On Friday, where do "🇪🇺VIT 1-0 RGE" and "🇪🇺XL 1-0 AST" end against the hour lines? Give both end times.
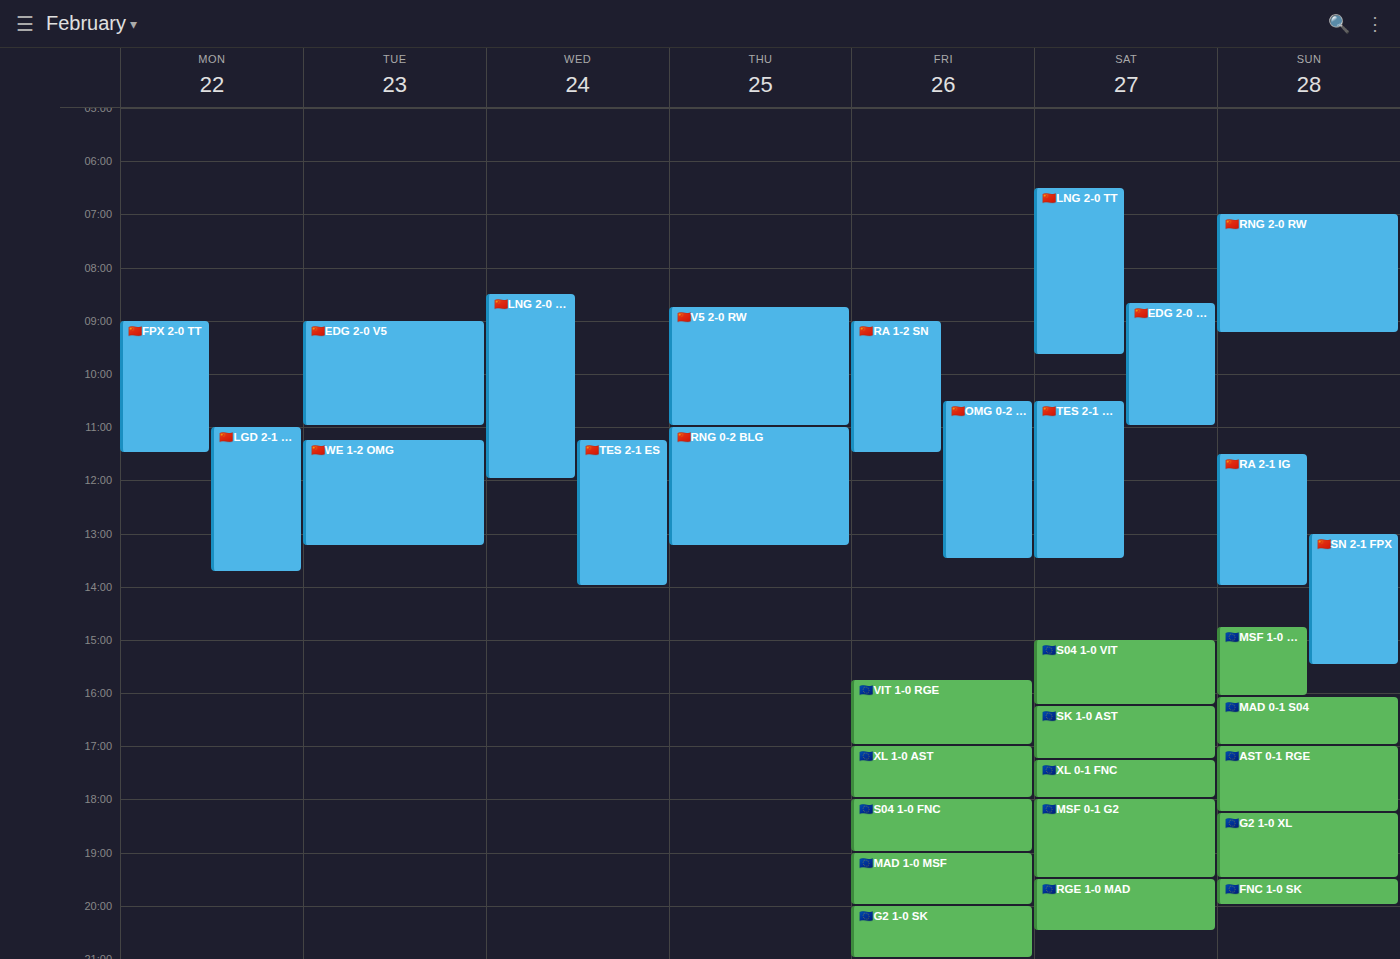
"🇪🇺VIT 1-0 RGE": 5:00 PM, exactly on the 5 PM line. "🇪🇺XL 1-0 AST": 6:00 PM, exactly on the 6 PM line.